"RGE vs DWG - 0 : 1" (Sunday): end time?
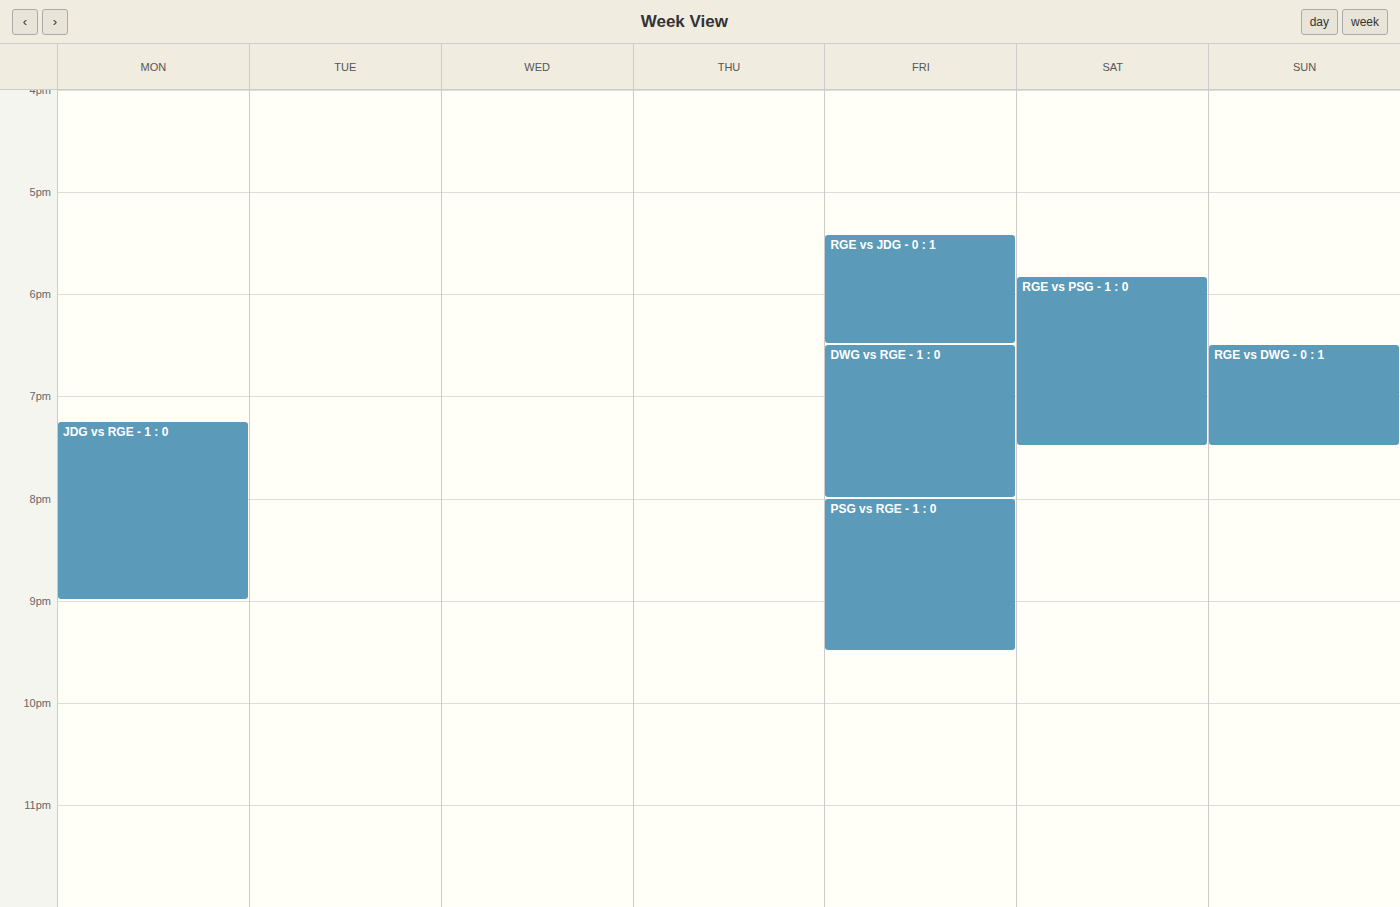
7:30 PM